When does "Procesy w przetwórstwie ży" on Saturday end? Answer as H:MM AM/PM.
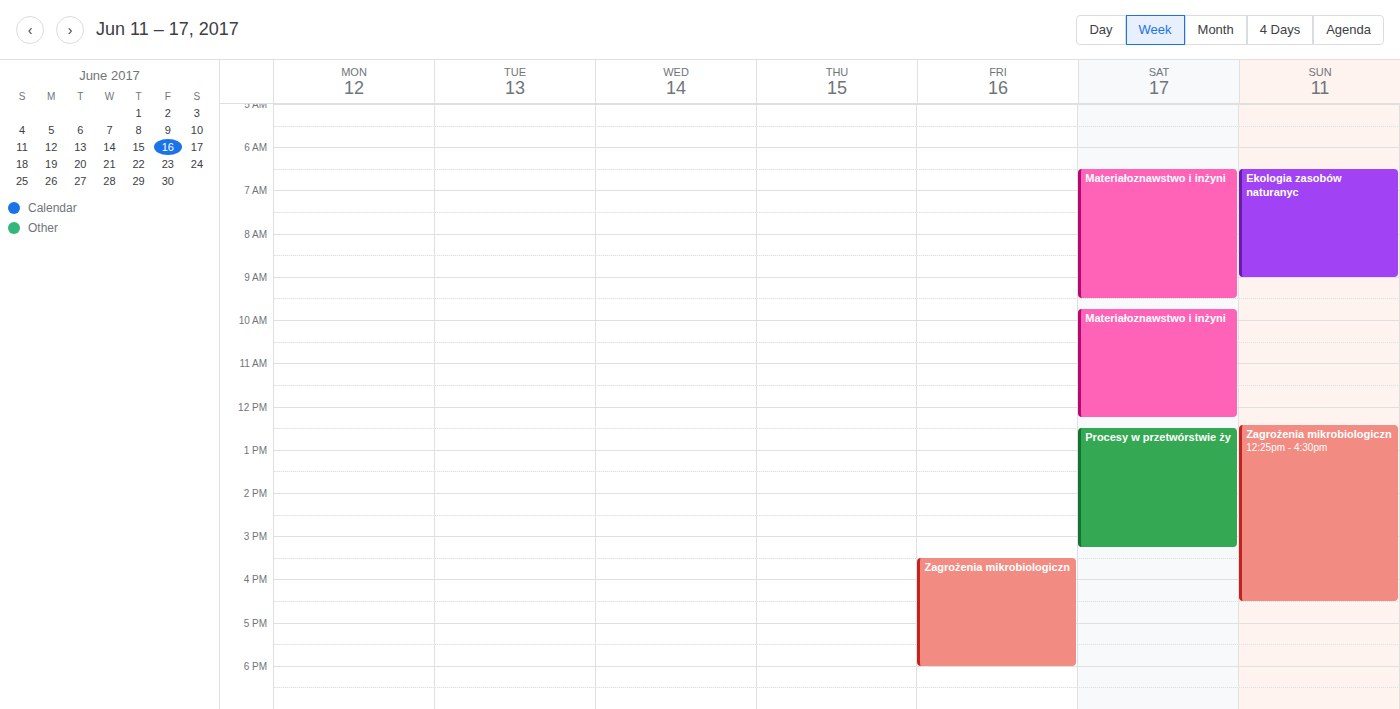
3:15 PM